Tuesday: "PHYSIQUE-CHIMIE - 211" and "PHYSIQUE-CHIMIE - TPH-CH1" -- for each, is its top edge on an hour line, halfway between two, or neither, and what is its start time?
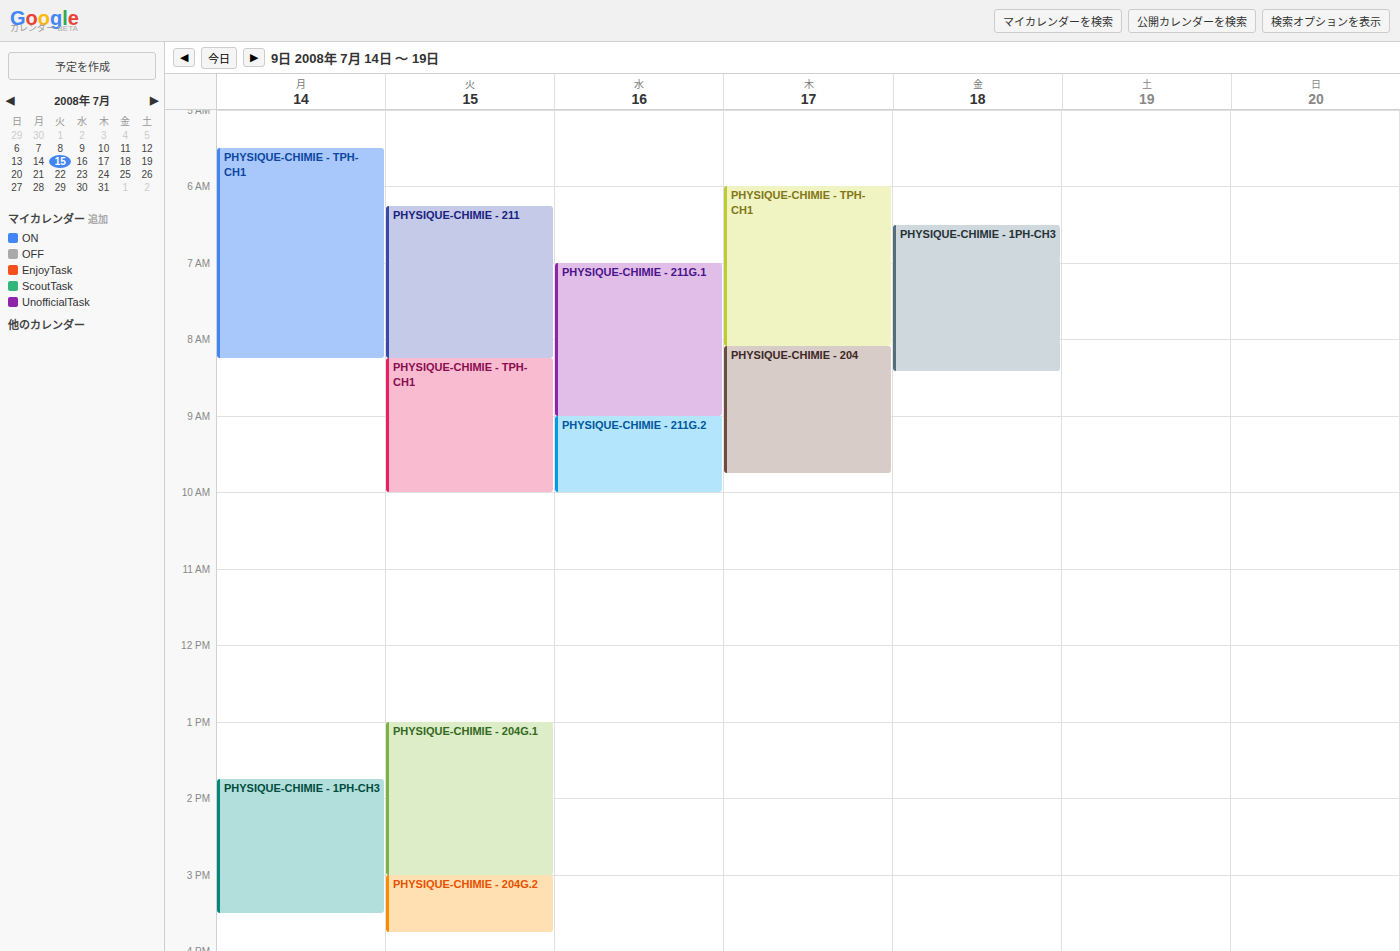
"PHYSIQUE-CHIMIE - 211": 6:15 AM, neither: a quarter of the way from the 6 AM line to the 7 AM line. "PHYSIQUE-CHIMIE - TPH-CH1": 8:15 AM, neither: a quarter of the way from the 8 AM line to the 9 AM line.